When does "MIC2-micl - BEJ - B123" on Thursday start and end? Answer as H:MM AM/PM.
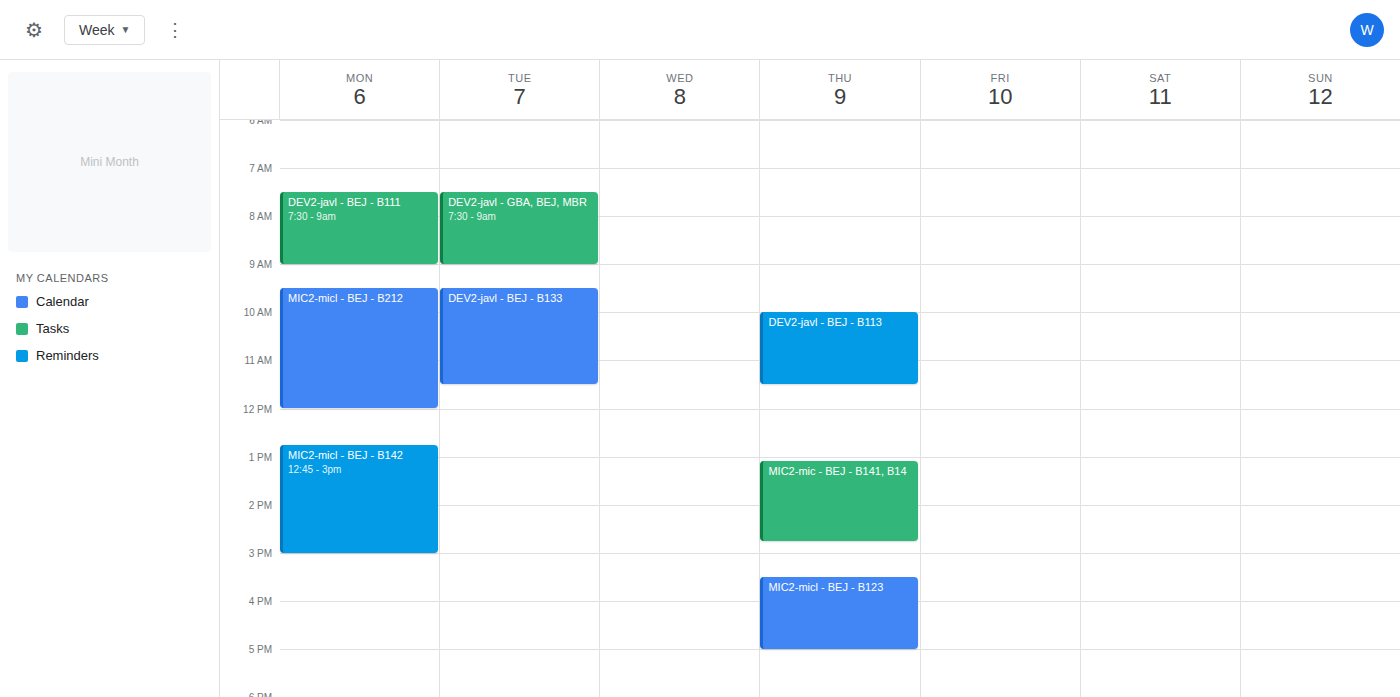
3:30 PM to 5:00 PM